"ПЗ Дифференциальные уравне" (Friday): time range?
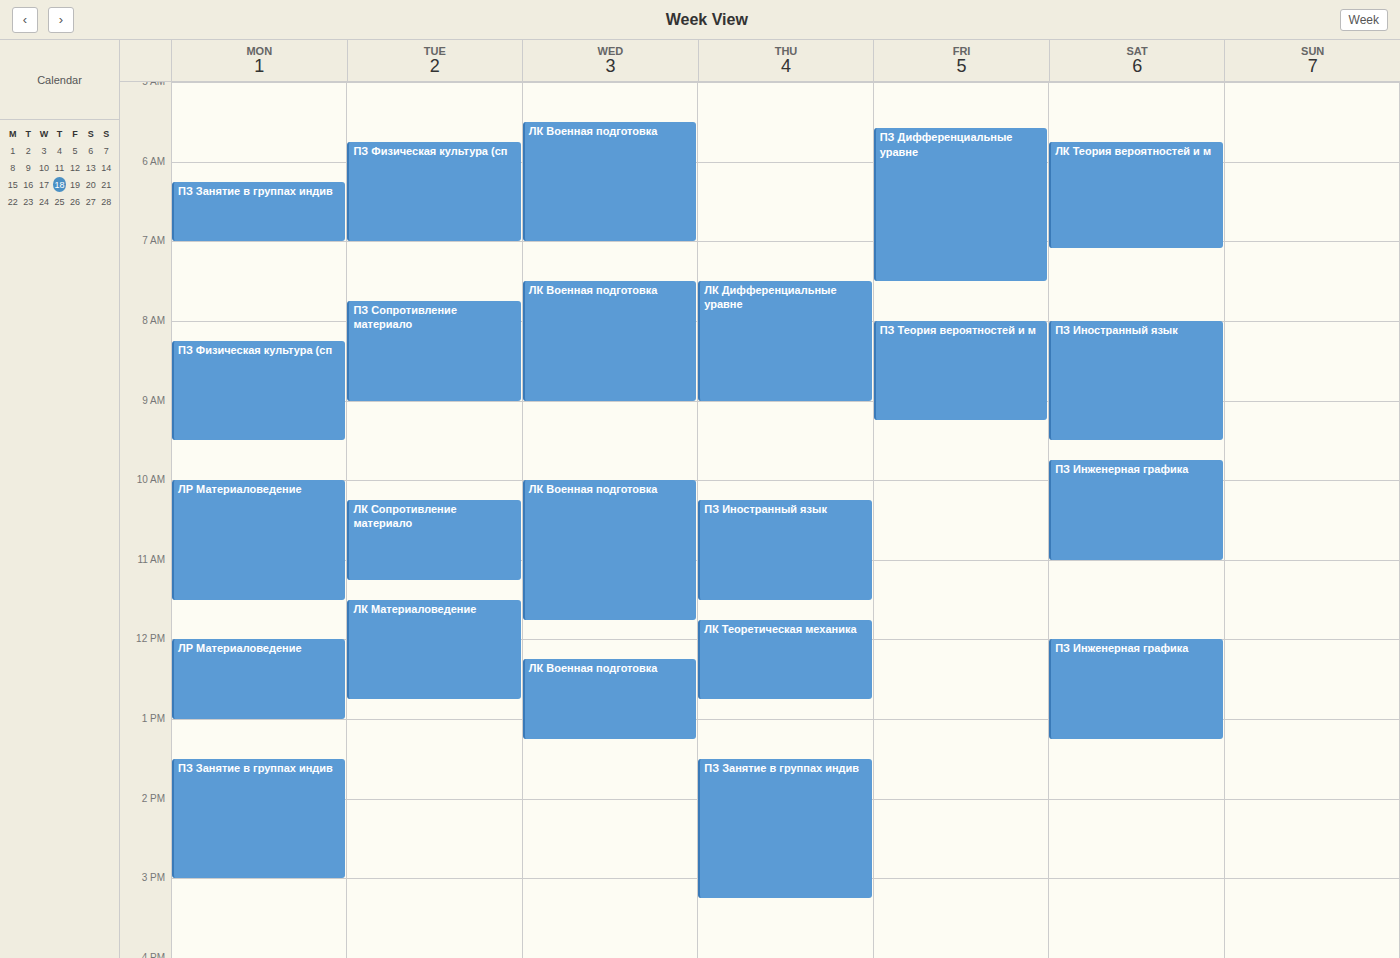
05:35 to 07:30